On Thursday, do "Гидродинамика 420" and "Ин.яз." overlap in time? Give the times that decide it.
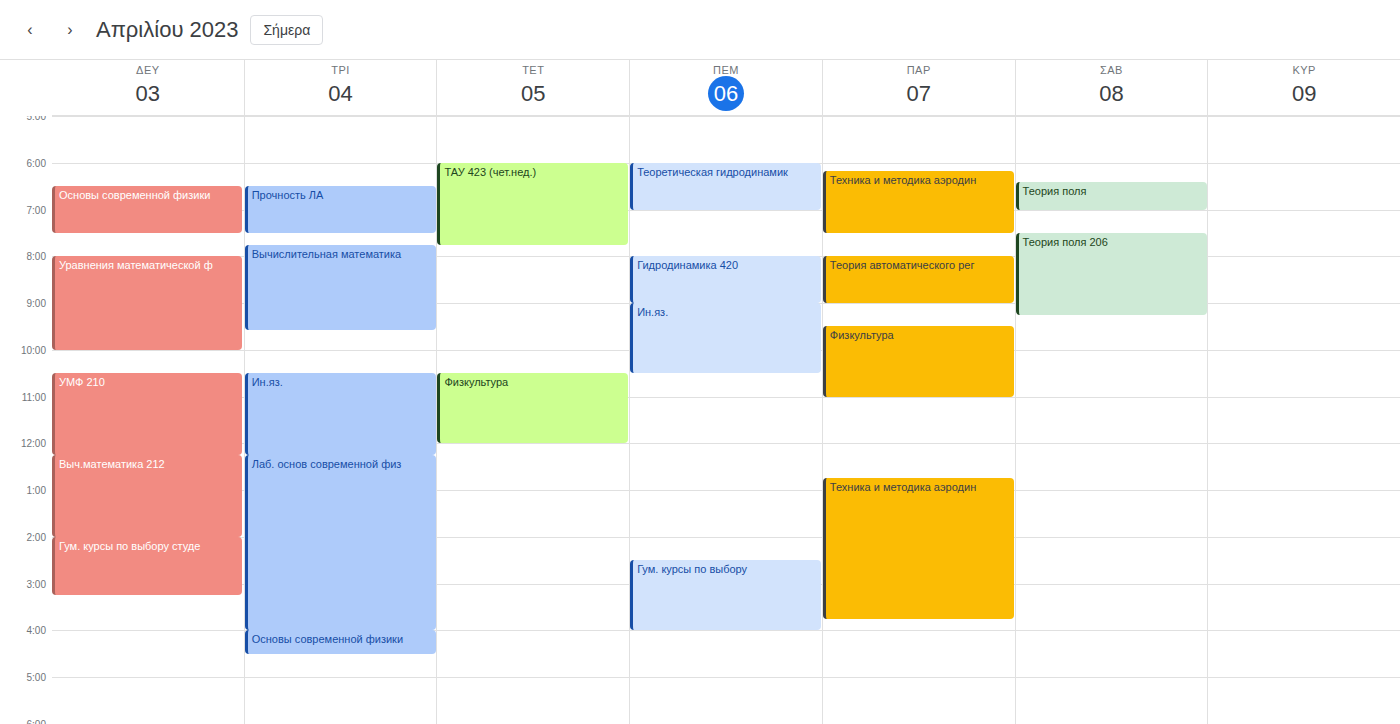
"Гидродинамика 420" ends at 9:00 AM, exactly when "Ин.яз." starts -- they touch but do not overlap.